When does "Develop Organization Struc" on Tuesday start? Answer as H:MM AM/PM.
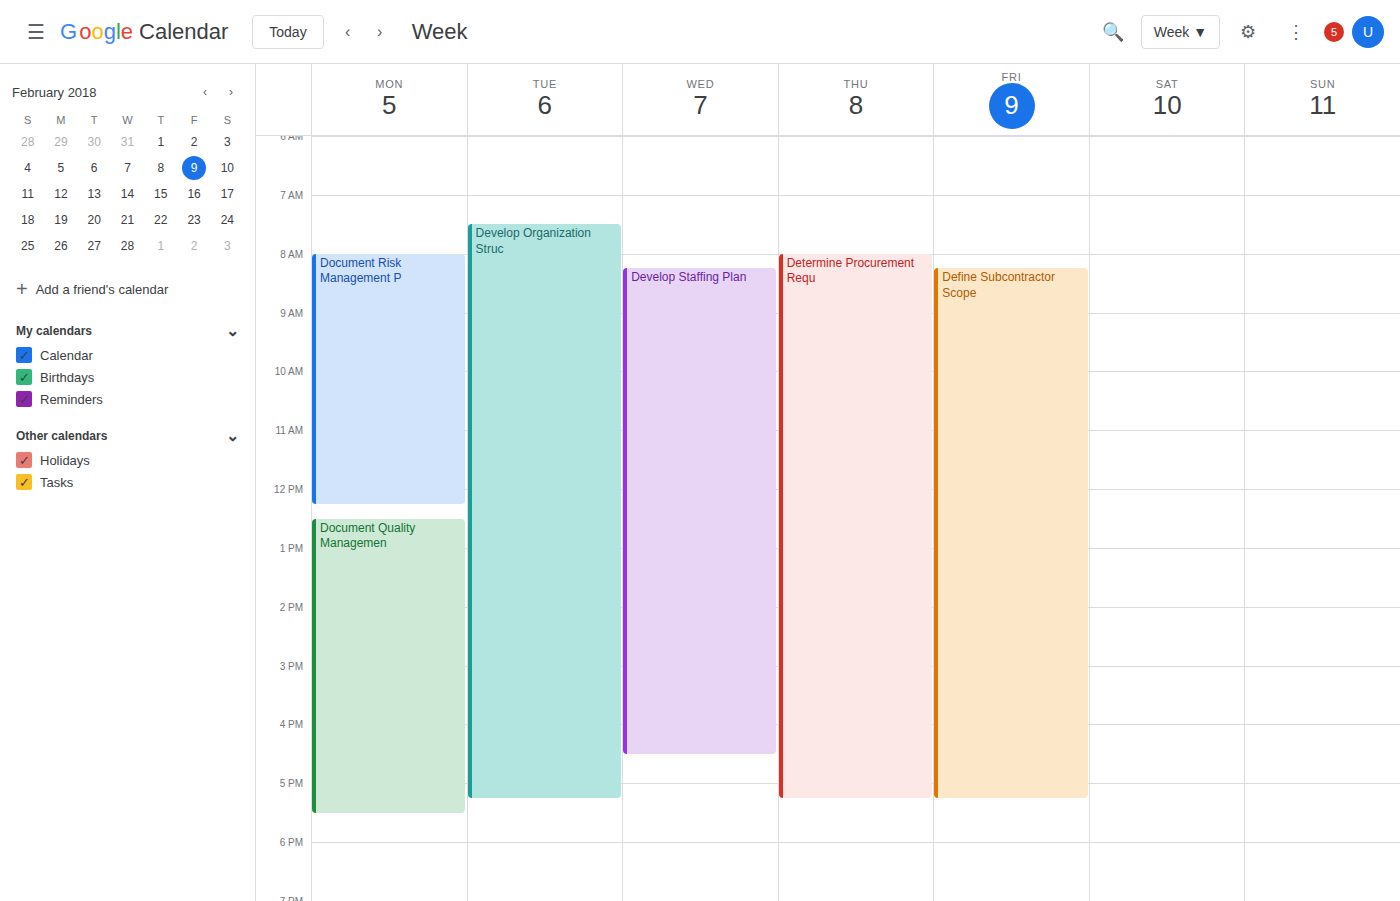
7:30 AM